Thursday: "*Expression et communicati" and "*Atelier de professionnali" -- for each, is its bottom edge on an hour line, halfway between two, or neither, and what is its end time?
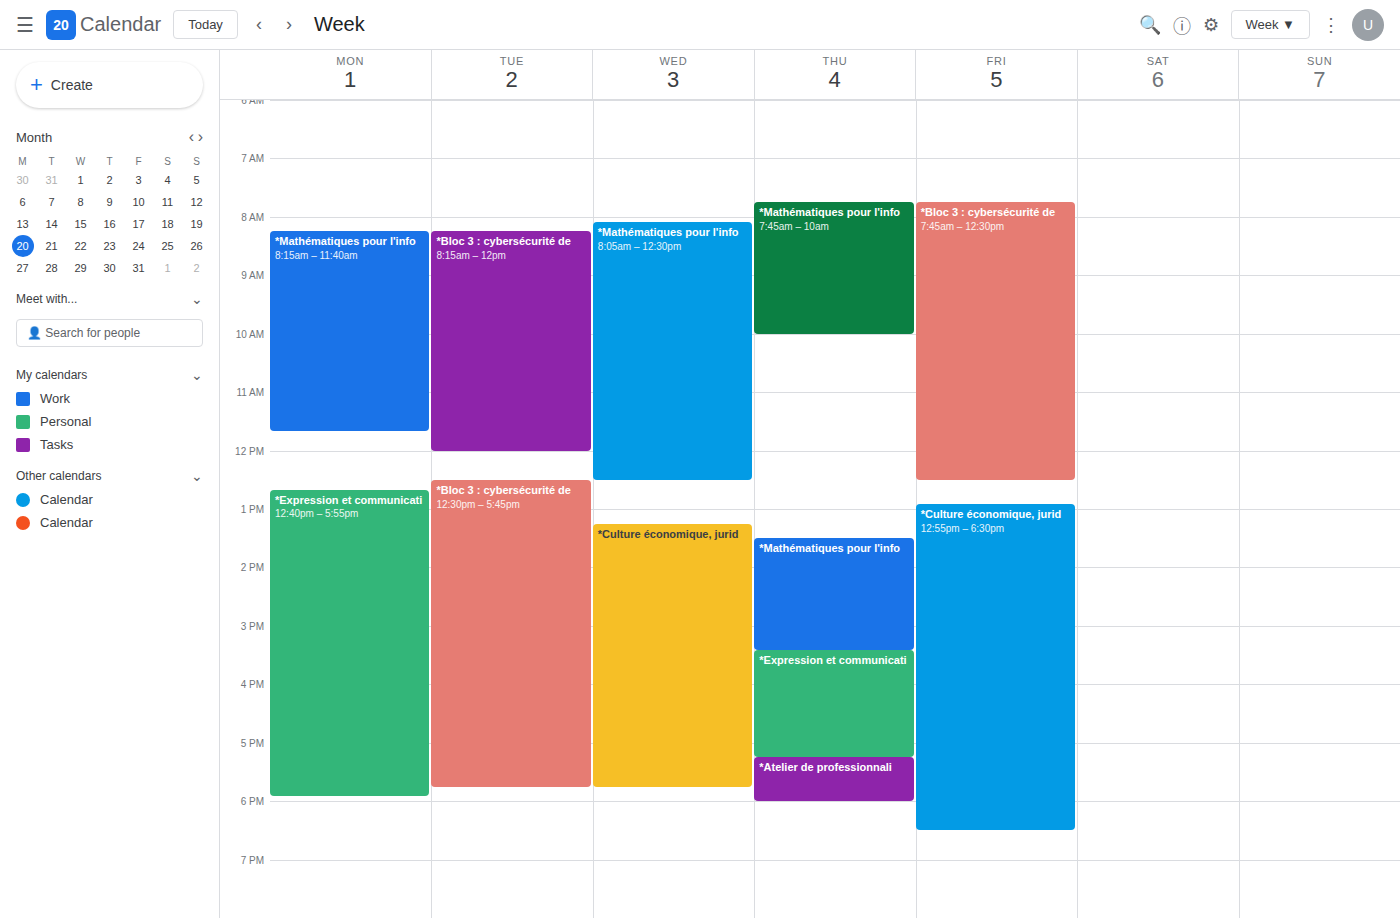
"*Expression et communicati": 5:15 PM, neither: a quarter of the way from the 5 PM line to the 6 PM line. "*Atelier de professionnali": 6:00 PM, exactly on the 6 PM line.